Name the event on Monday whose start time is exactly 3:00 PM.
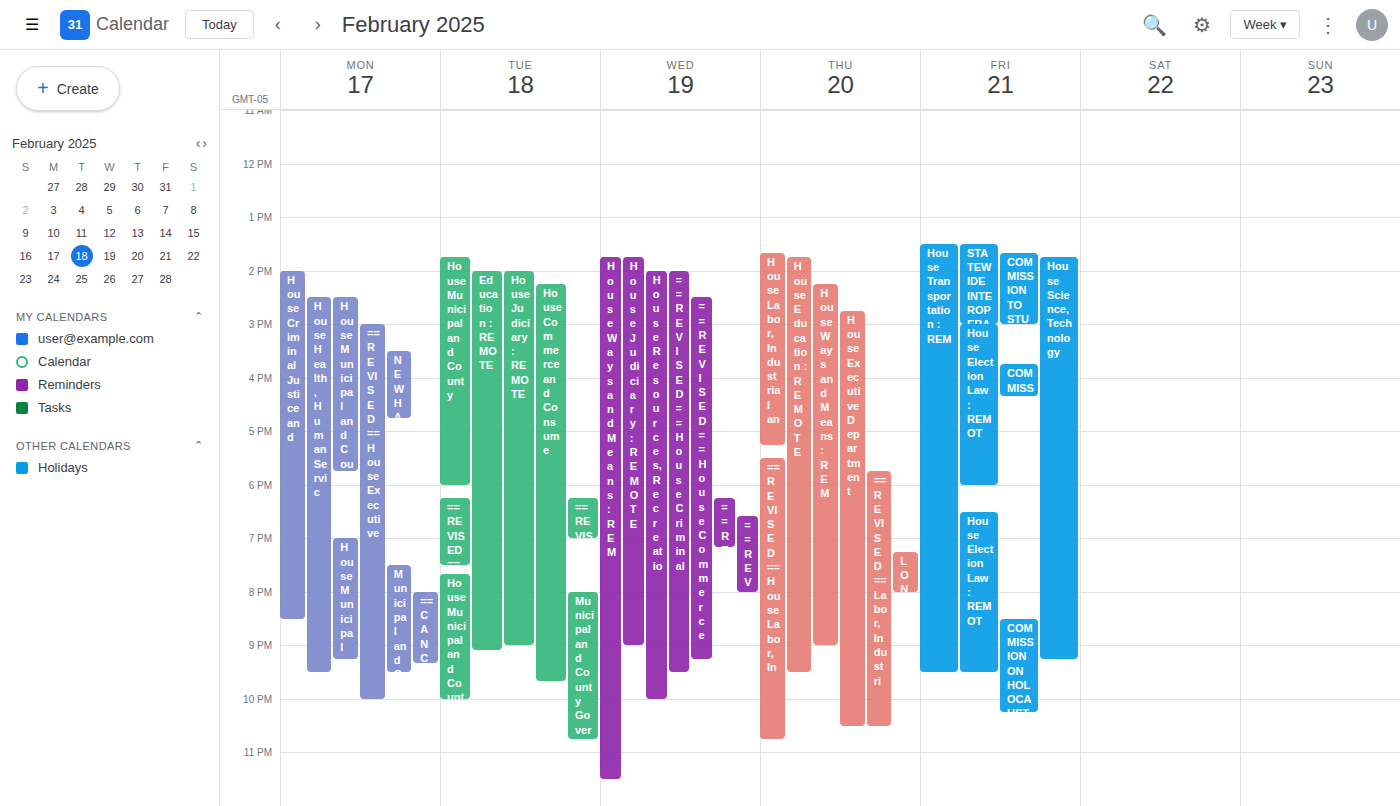
"==REVISED==House Executive"